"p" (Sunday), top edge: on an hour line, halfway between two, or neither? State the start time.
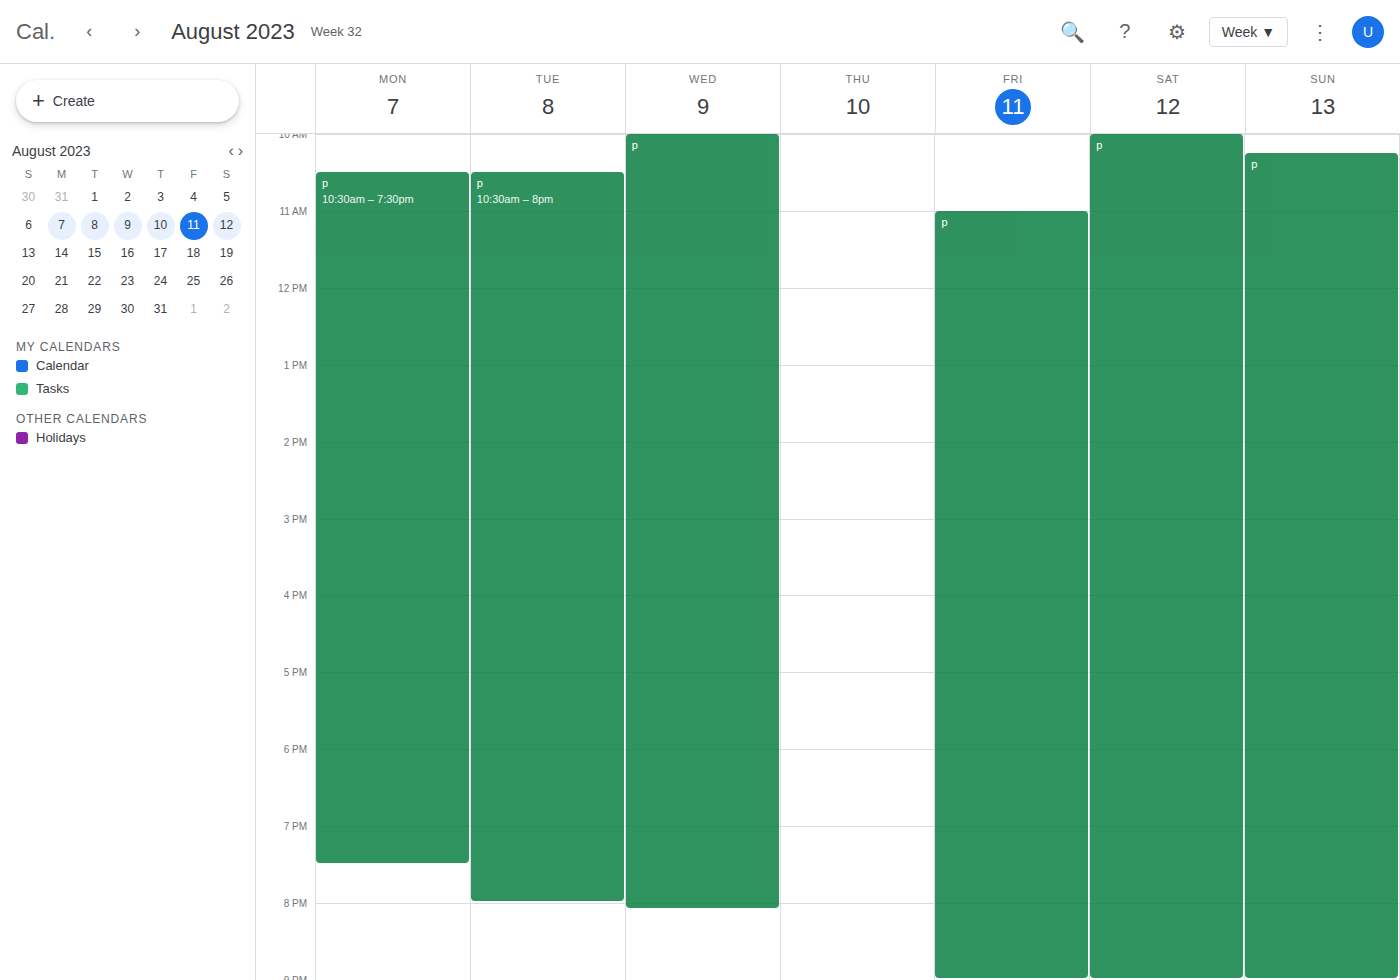
10:15 AM -- neither: a quarter of the way from the 10 AM line to the 11 AM line.